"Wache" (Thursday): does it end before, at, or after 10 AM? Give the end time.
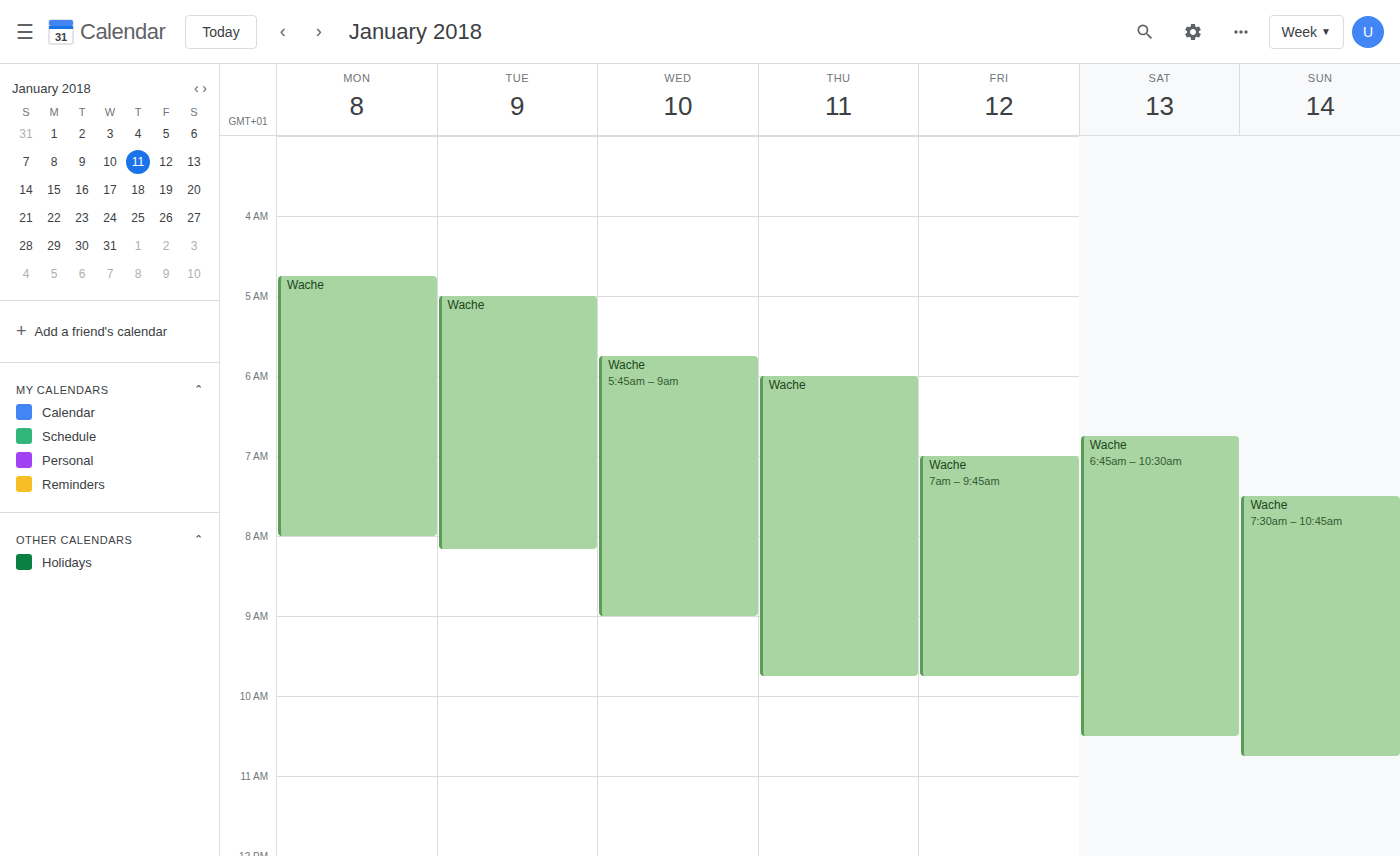
9:45 AM -- before 10 AM, 15 minutes above the 10 AM line.